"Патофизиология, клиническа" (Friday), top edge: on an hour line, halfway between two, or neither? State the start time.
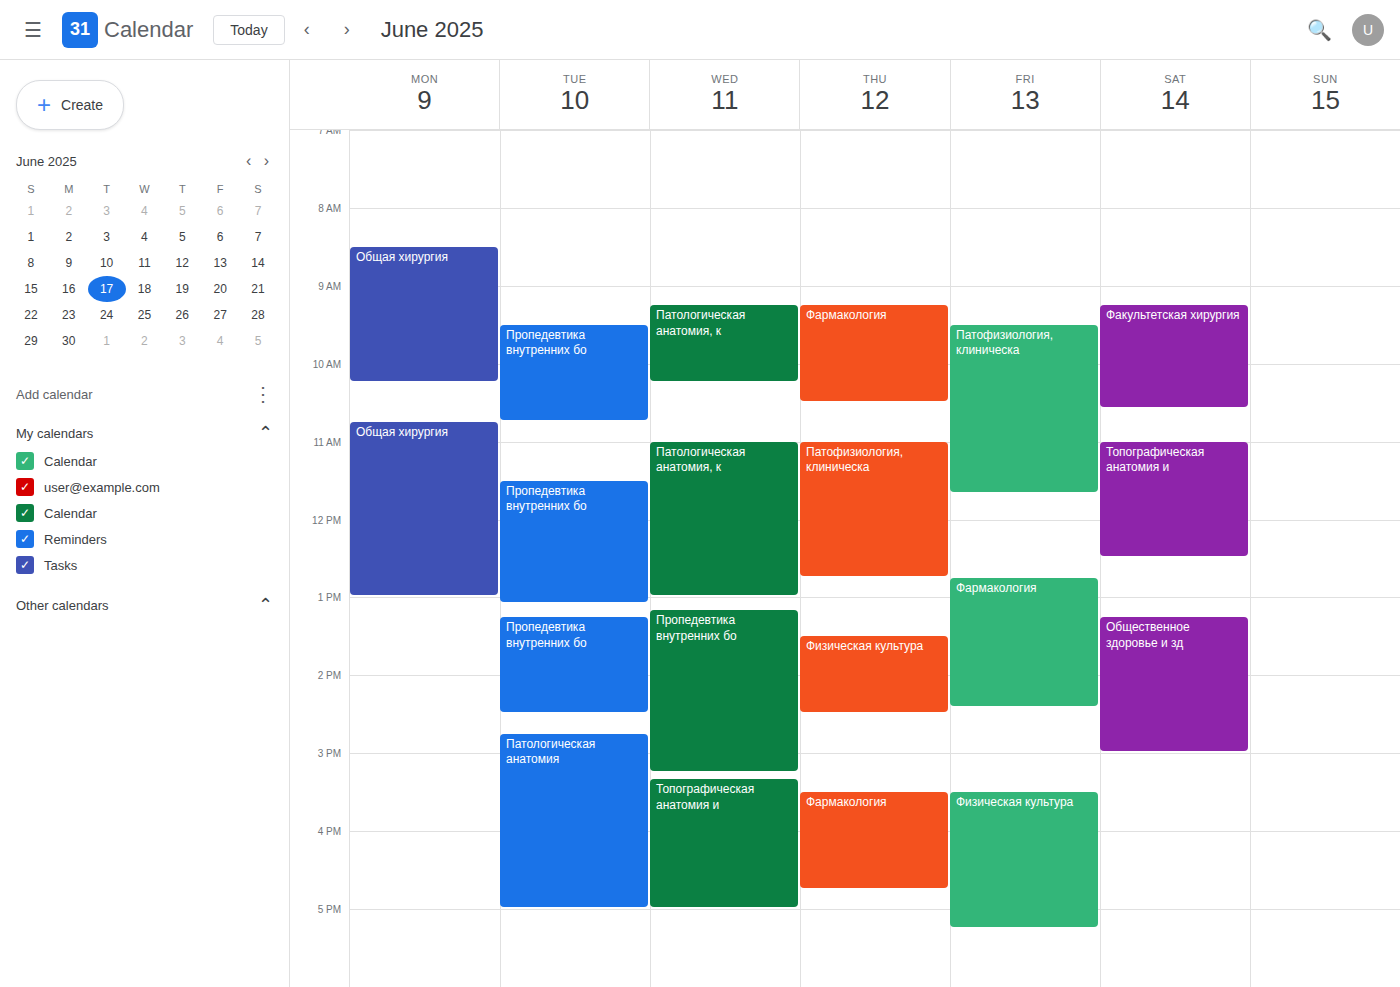
9:30 AM -- halfway between the 9 AM and 10 AM lines.